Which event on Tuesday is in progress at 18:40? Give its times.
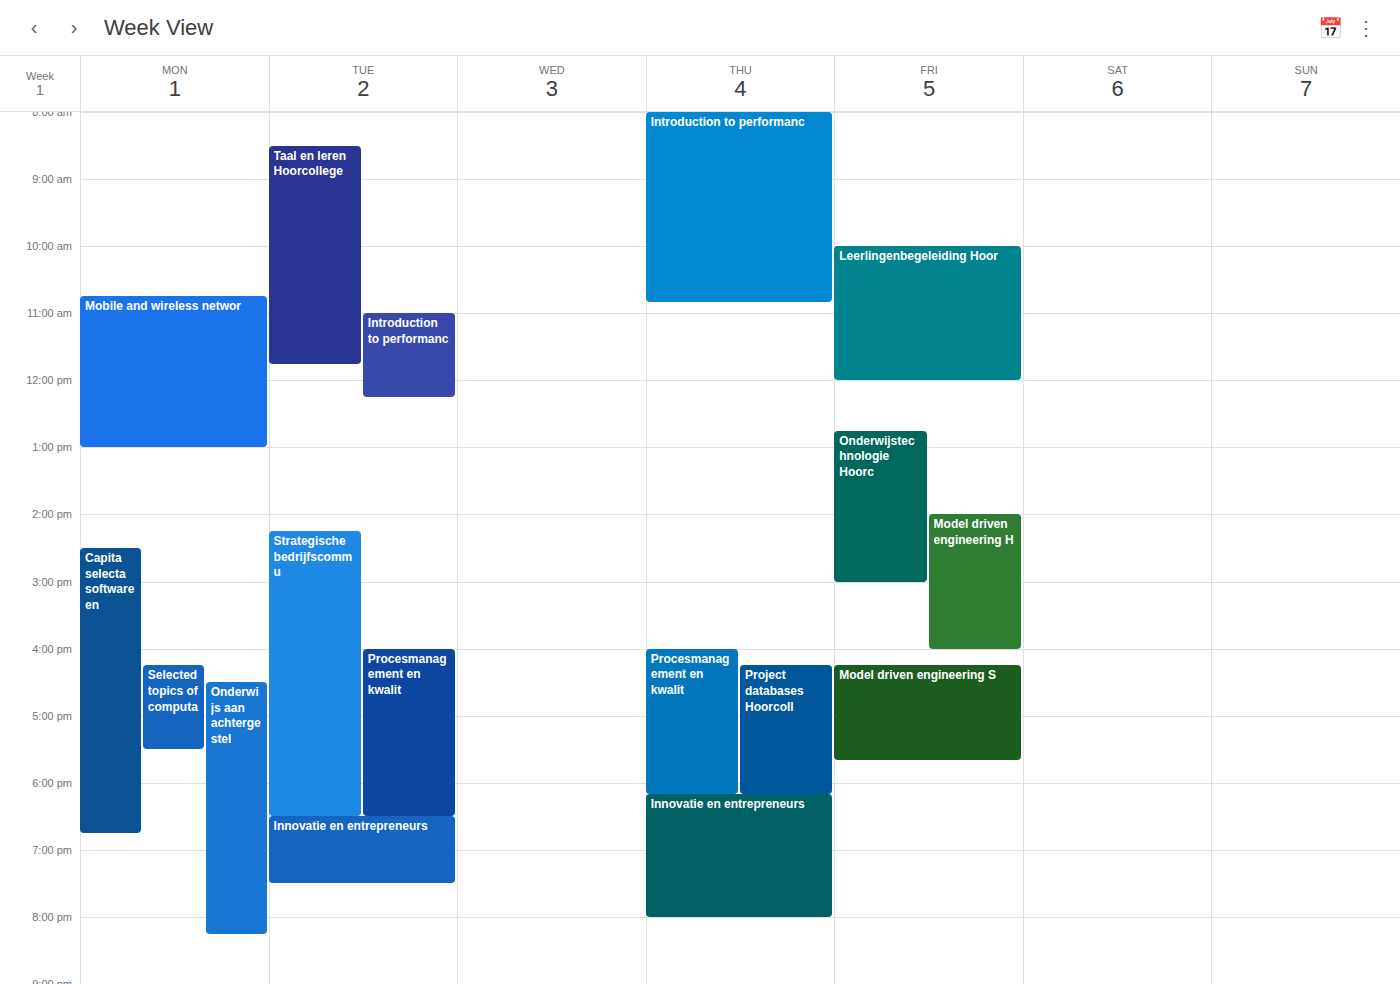
"Innovatie en entrepreneurs", 18:30 to 19:30